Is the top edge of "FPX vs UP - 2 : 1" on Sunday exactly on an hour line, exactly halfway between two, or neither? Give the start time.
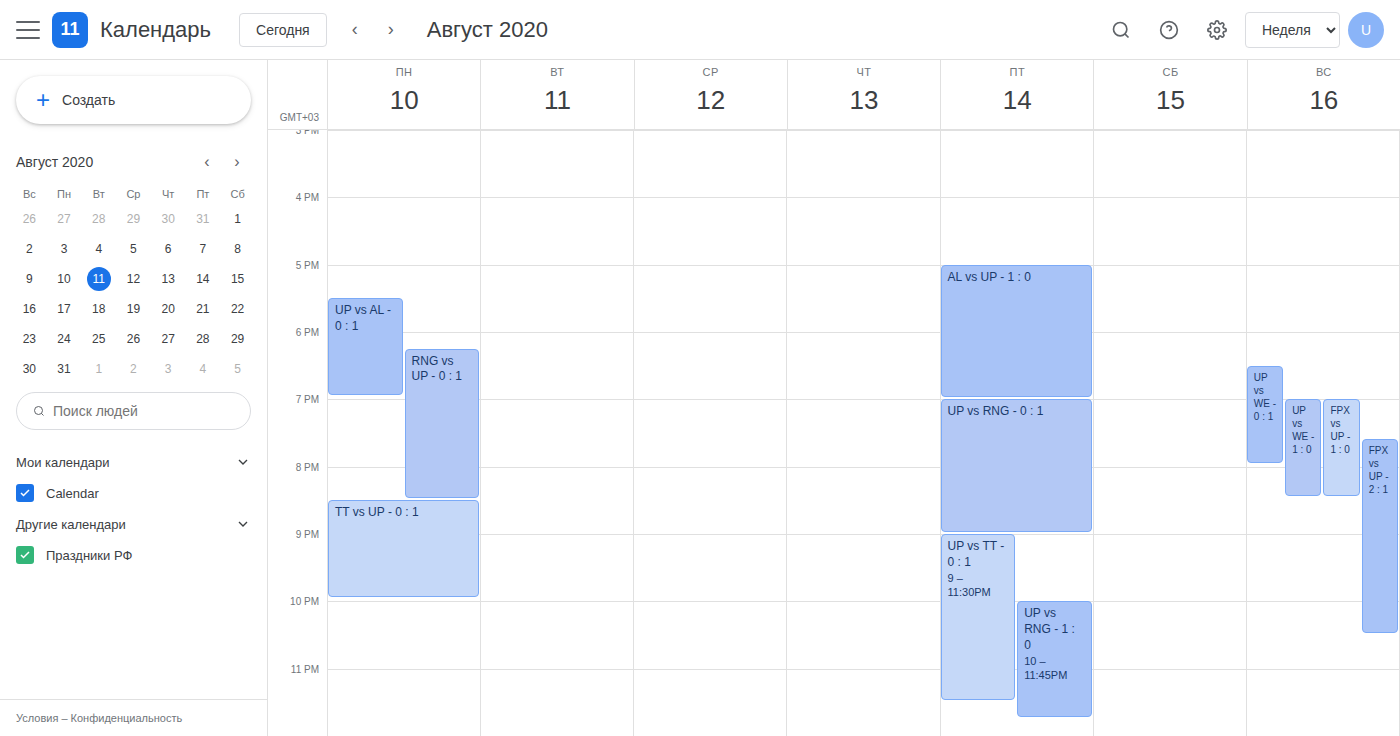
7:35 PM -- neither: 35 minutes below the 7 PM line and 25 minutes above the 8 PM line.